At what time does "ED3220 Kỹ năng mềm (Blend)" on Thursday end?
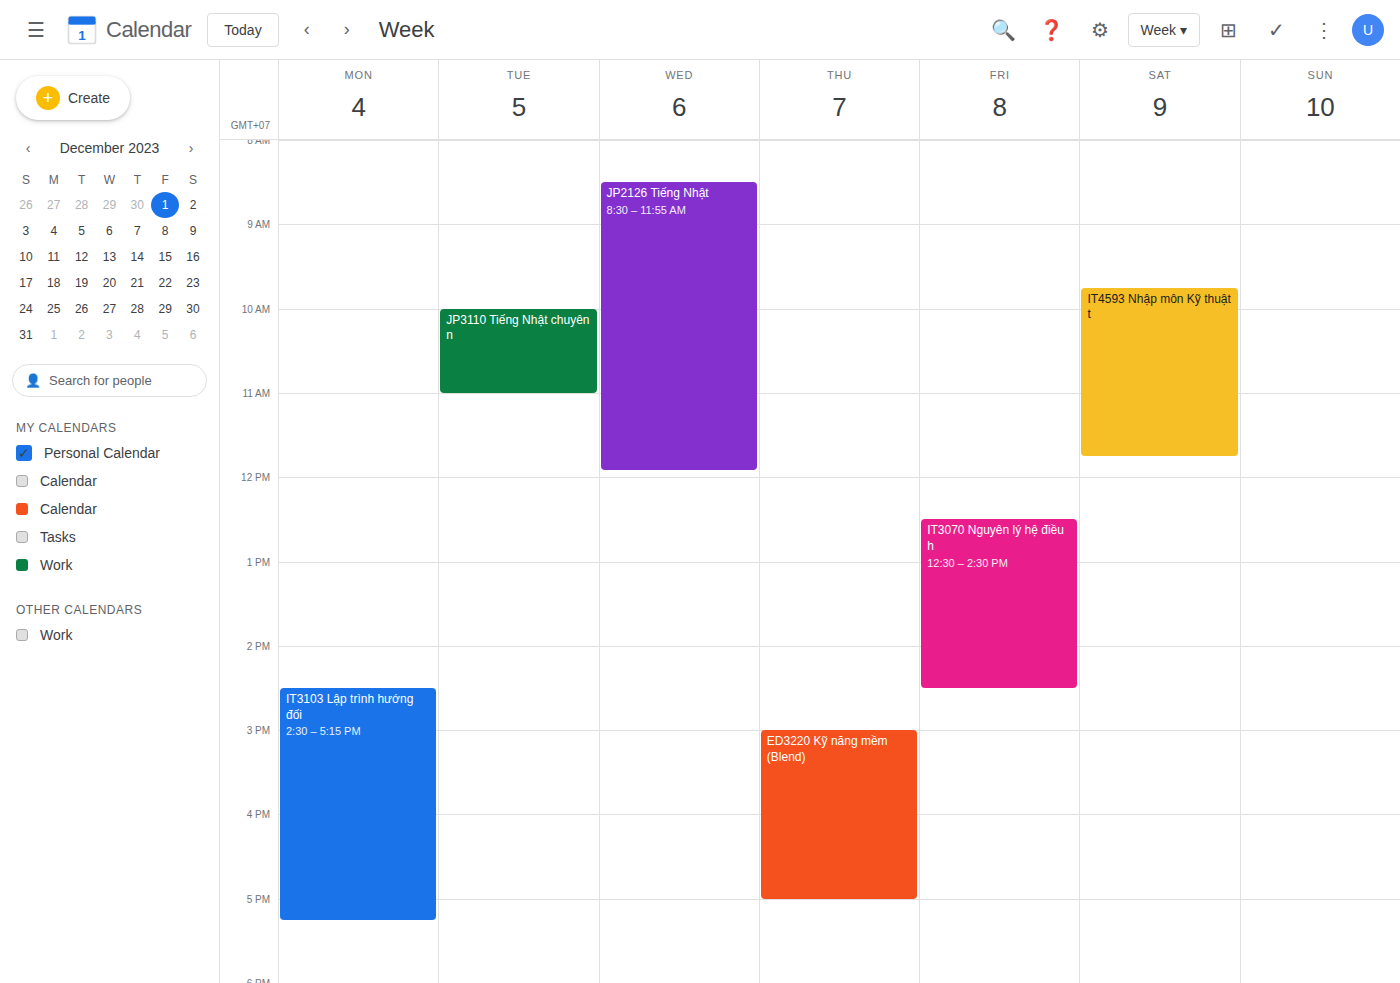
5:00 PM